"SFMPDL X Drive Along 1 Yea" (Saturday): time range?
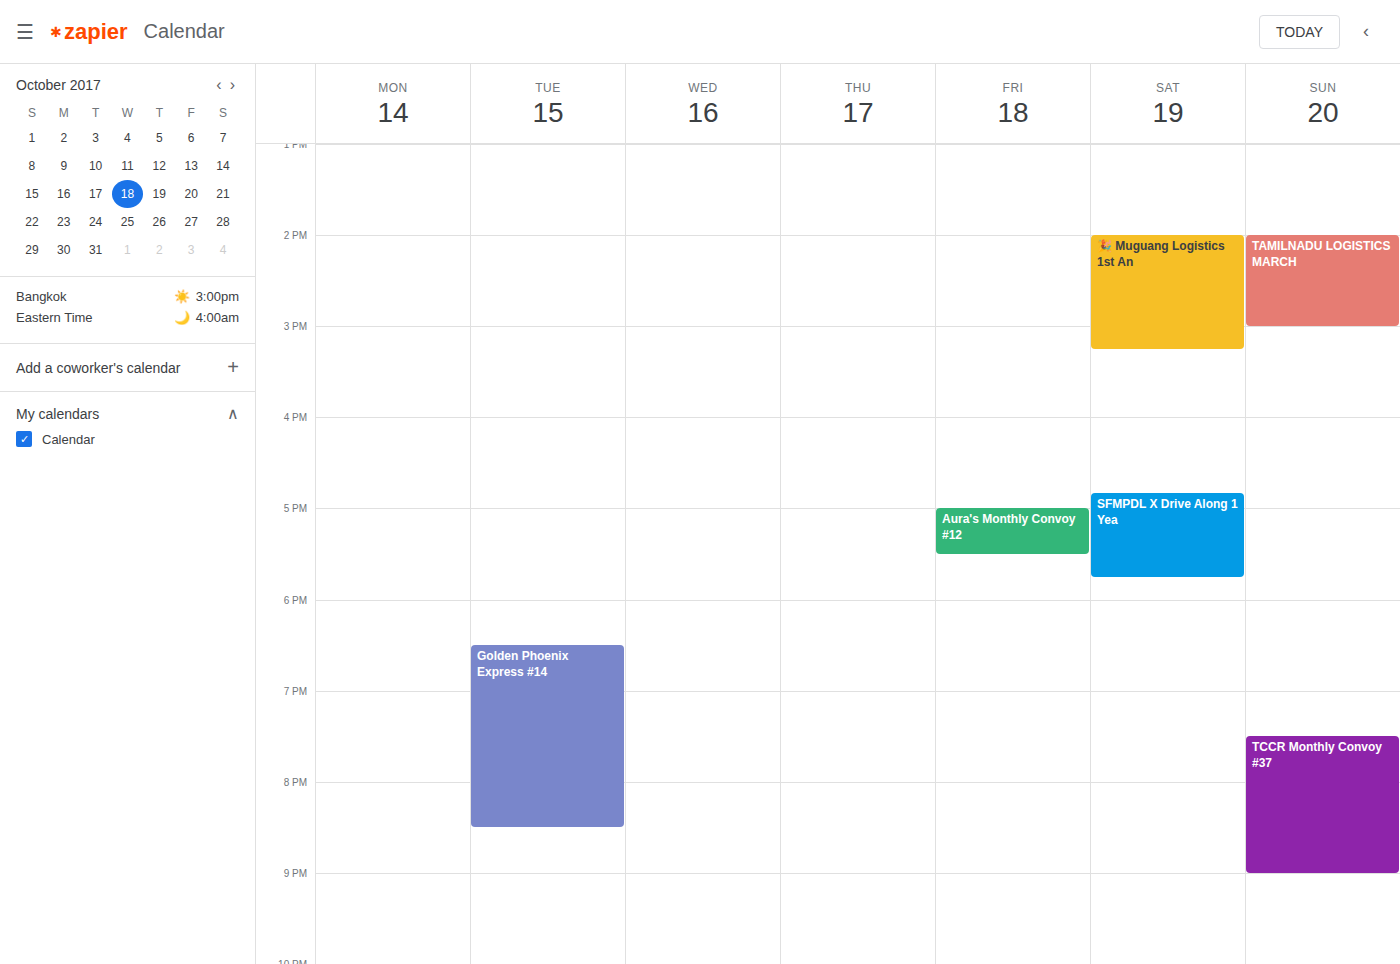
4:50 PM to 5:45 PM